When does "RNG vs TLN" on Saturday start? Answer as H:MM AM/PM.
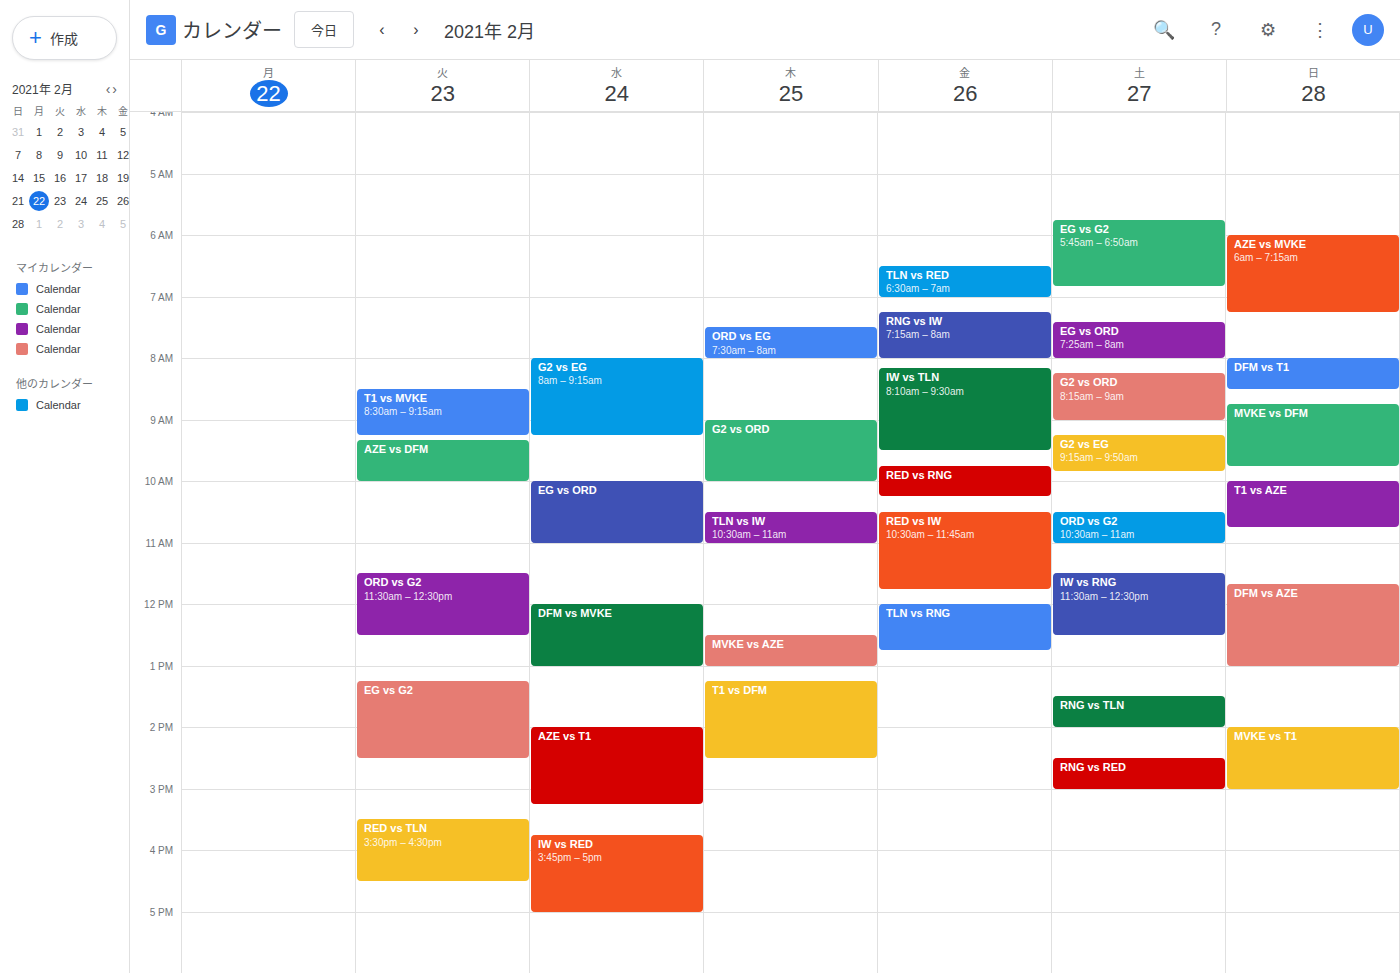
1:30 PM